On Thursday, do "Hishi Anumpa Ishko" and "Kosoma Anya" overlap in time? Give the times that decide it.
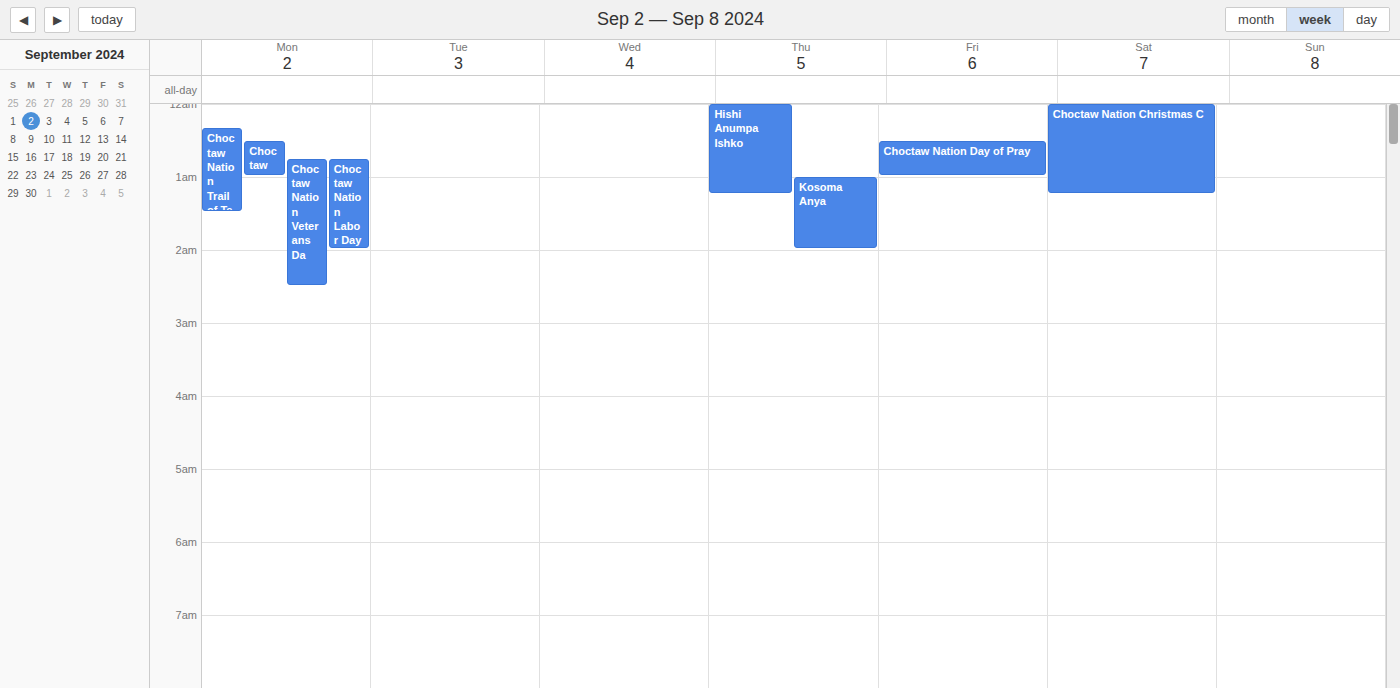
"Kosoma Anya" starts at 1:00 AM, before "Hishi Anumpa Ishko" ends at 1:15 AM -- they overlap.